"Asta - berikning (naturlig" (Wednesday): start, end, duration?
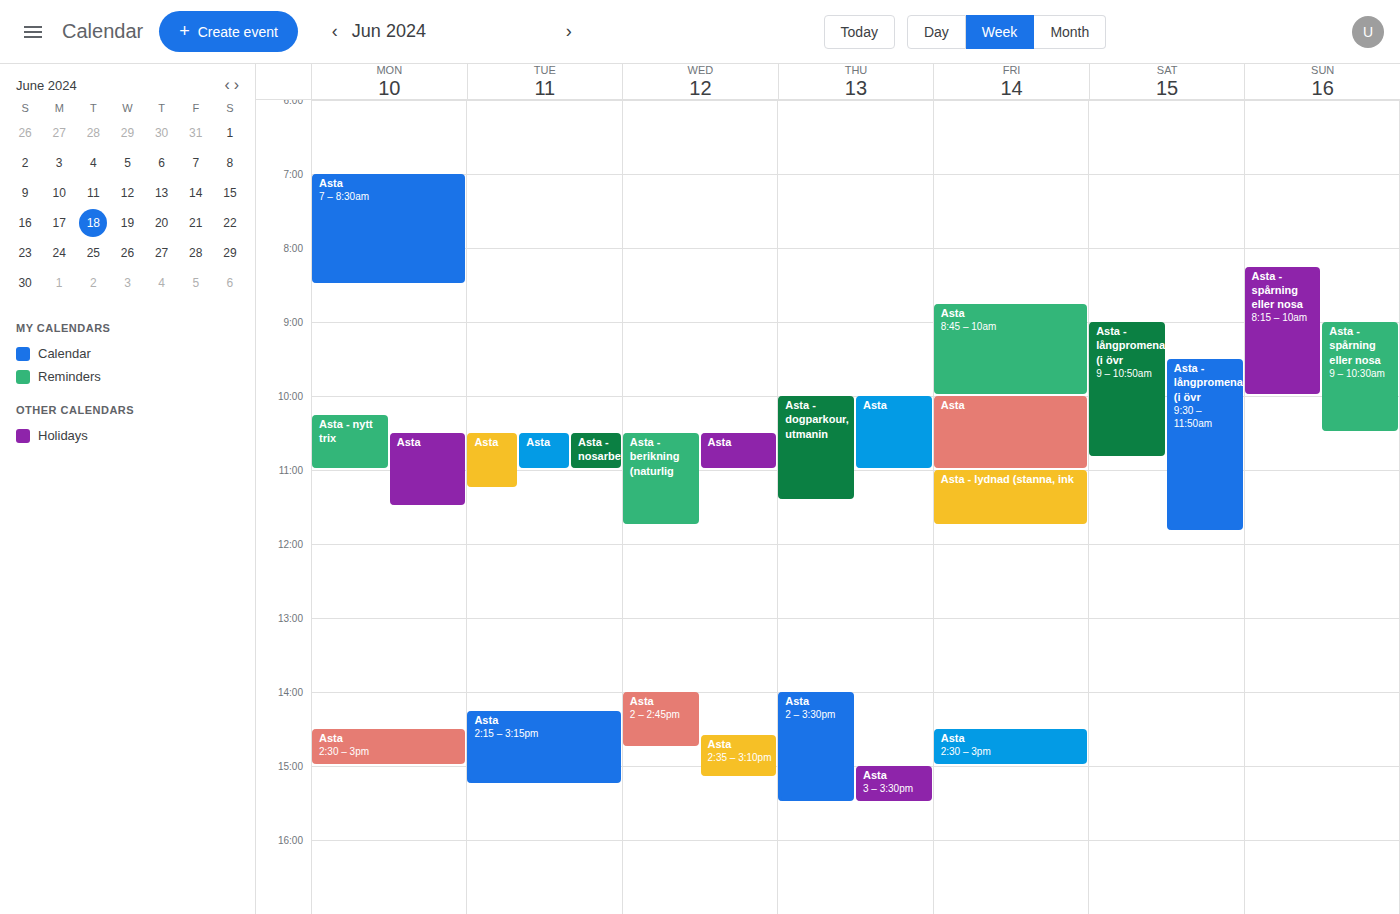
10:30 to 11:45, 1 hour 15 minutes